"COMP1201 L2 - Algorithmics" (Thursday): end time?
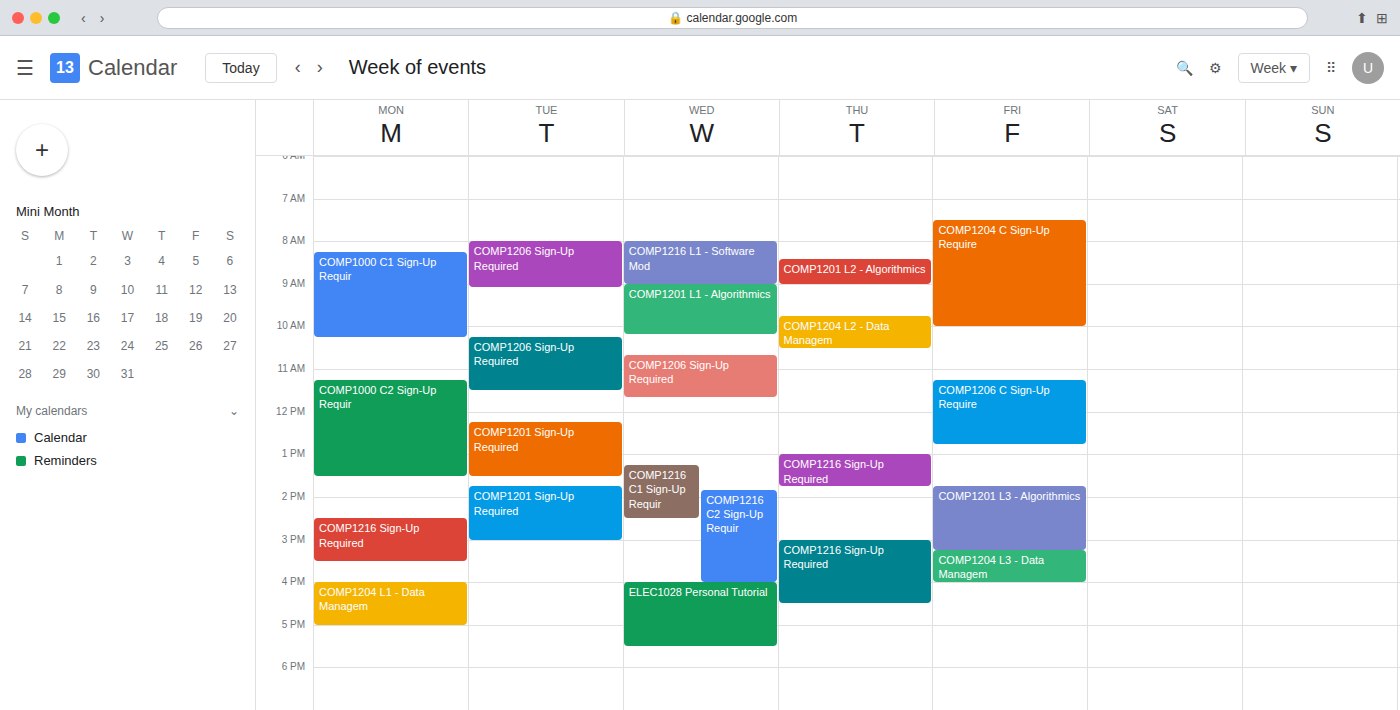
9:00 AM